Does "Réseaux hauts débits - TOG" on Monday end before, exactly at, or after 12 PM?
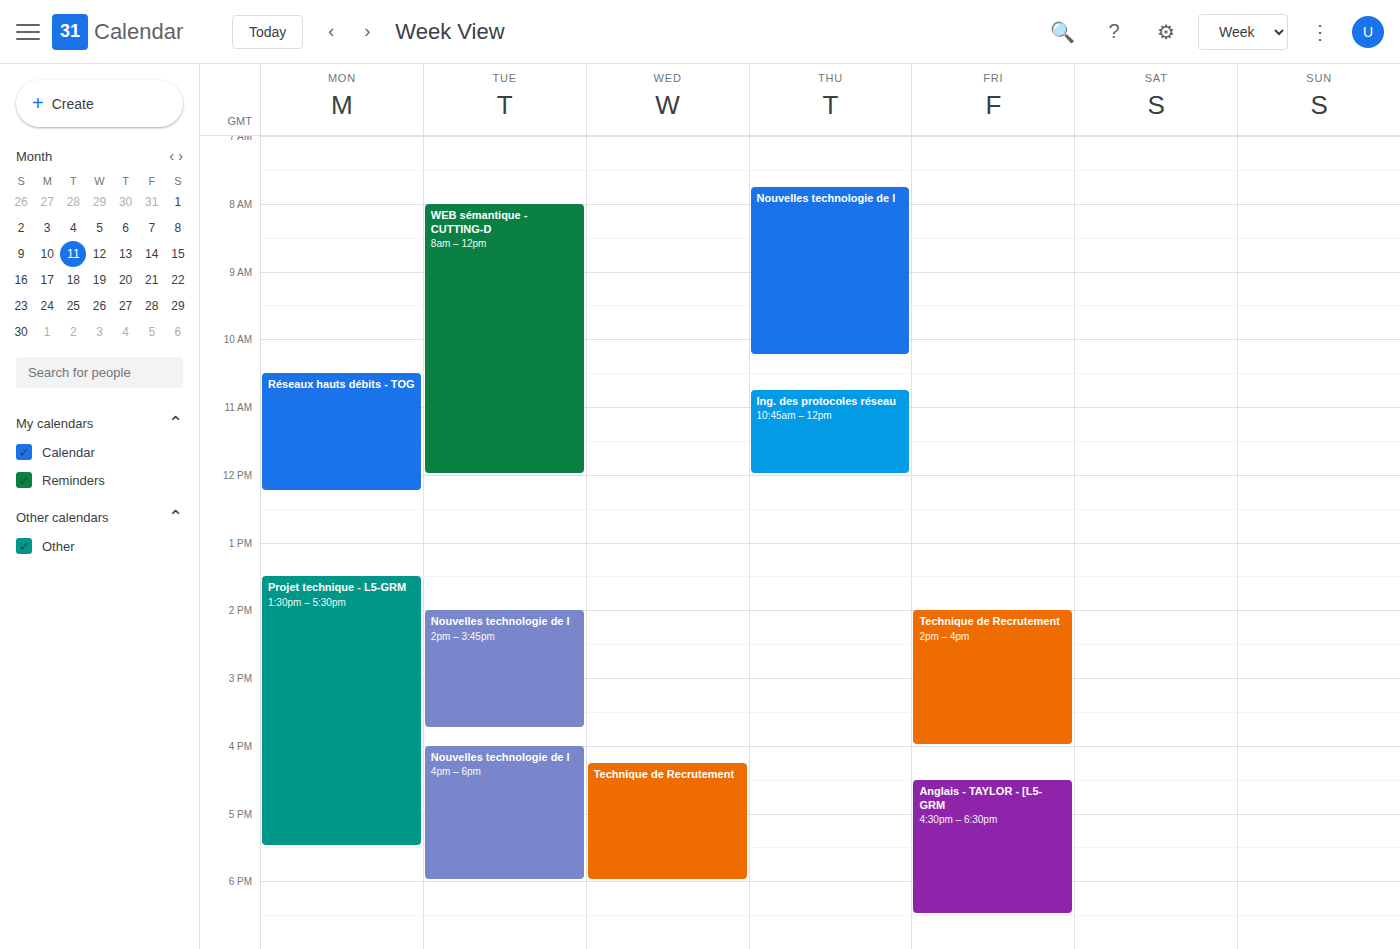
12:15 PM -- after 12 PM, 15 minutes below the 12 PM line.